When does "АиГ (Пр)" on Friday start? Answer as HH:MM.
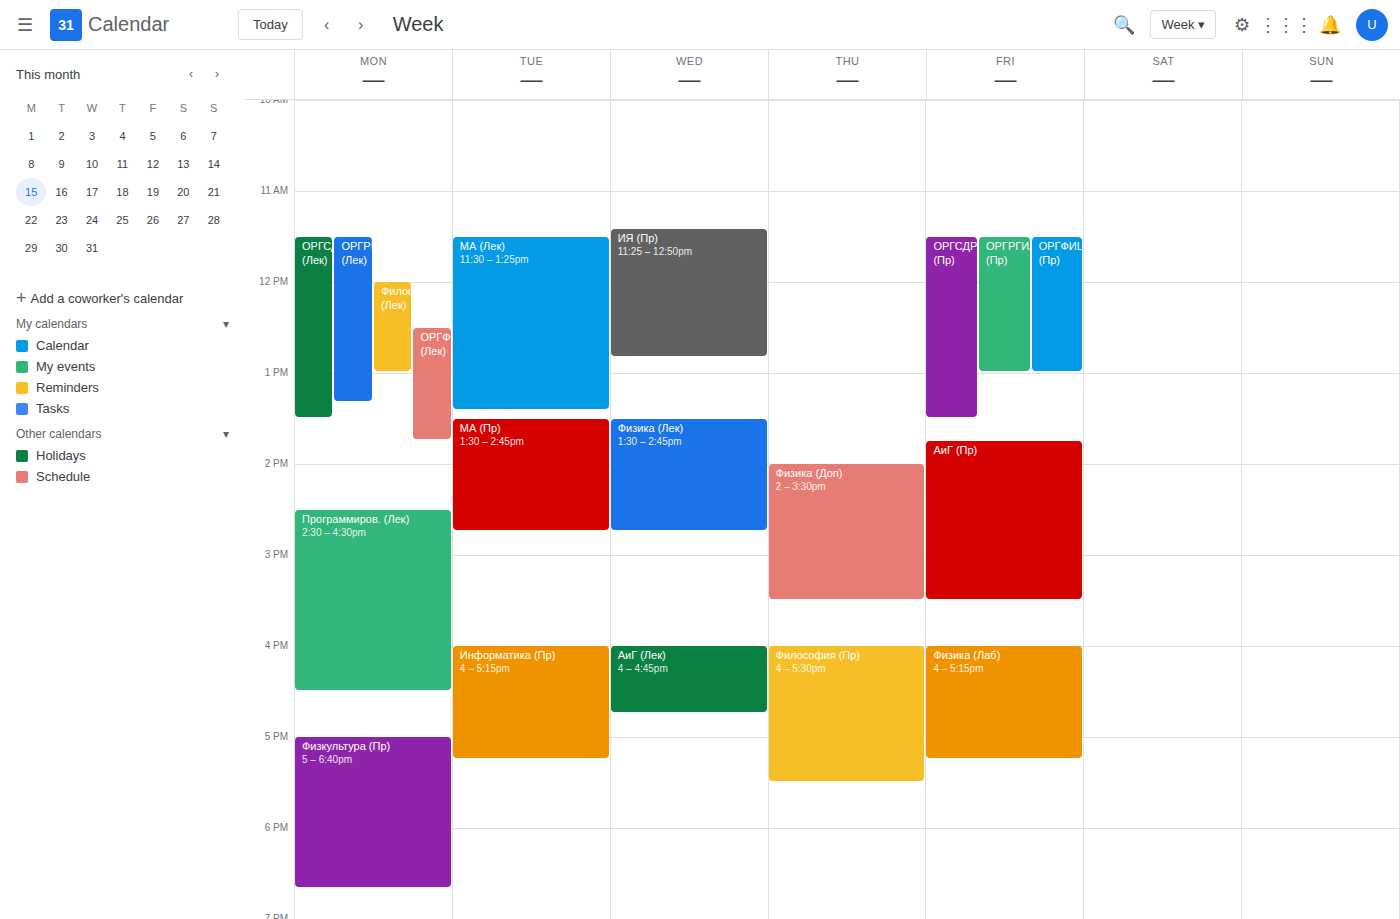
13:45